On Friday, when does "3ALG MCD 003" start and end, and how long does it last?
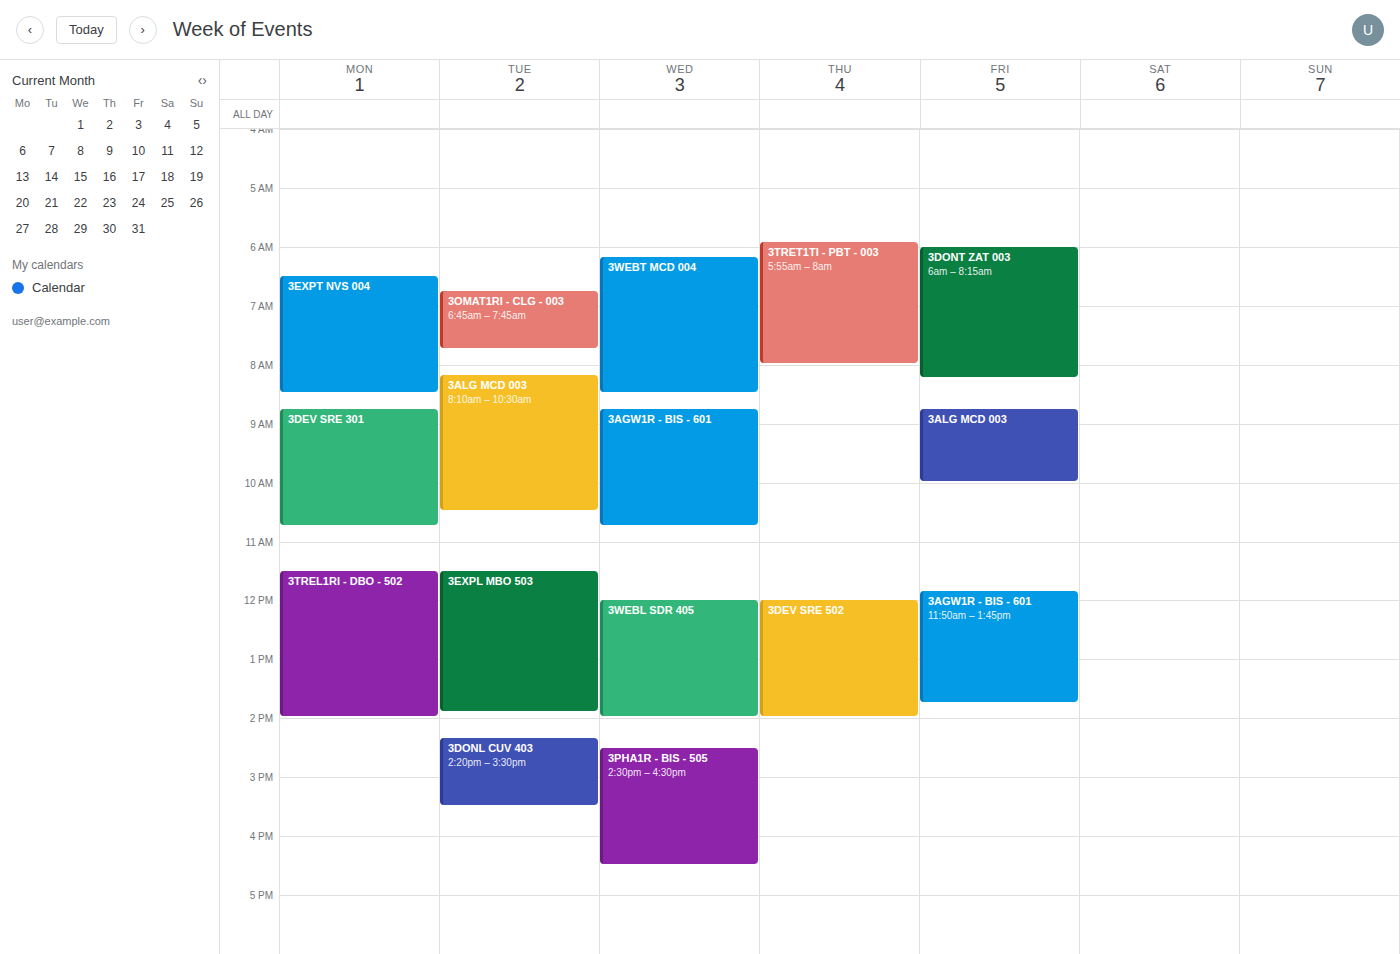
8:45 AM to 10:00 AM, 1 hour 15 minutes